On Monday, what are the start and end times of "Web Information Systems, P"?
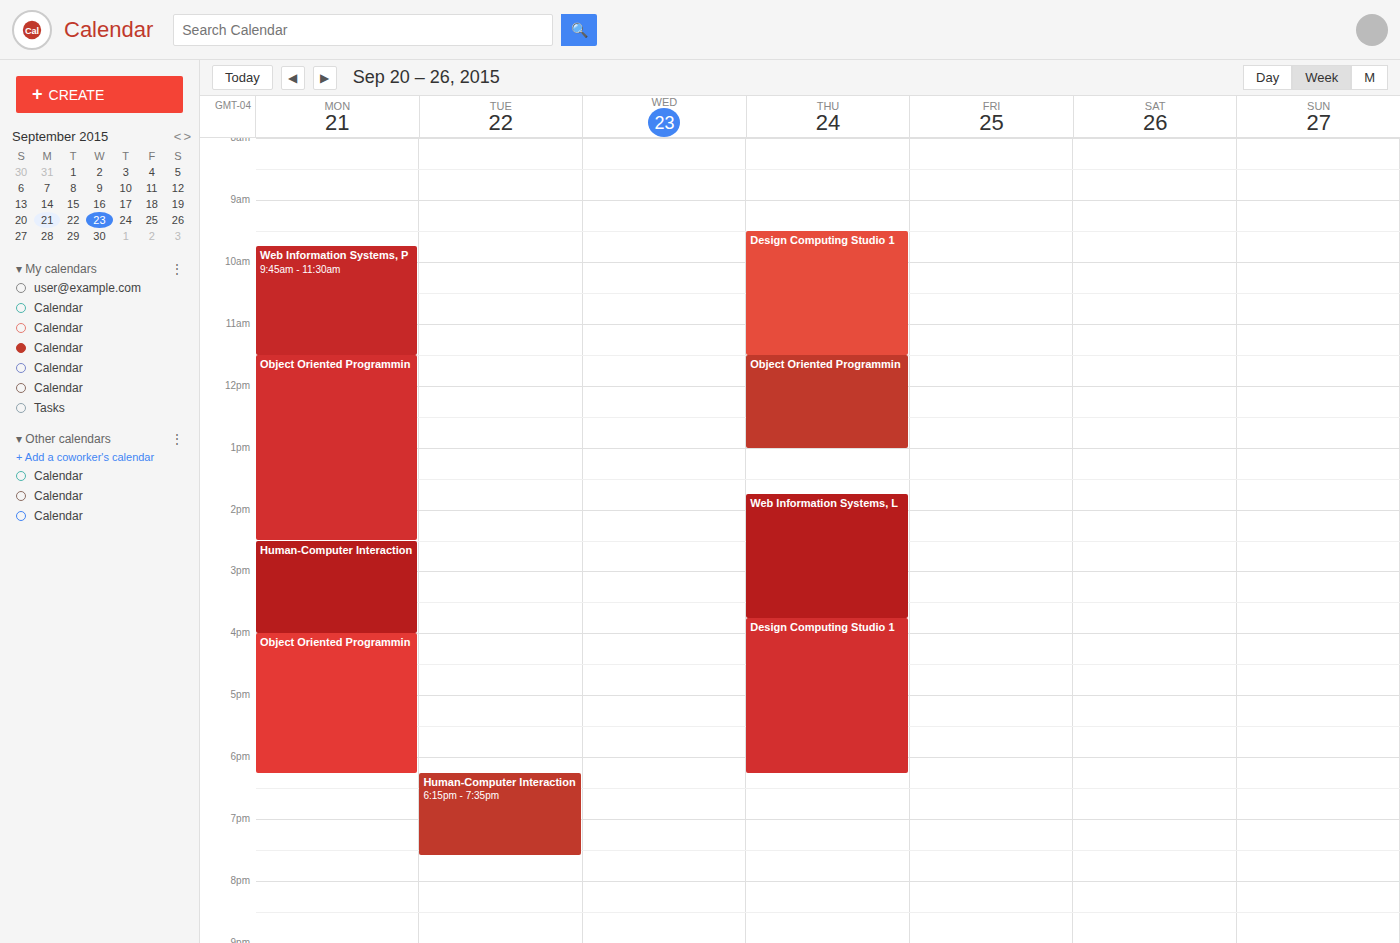
9:45 AM to 11:30 AM